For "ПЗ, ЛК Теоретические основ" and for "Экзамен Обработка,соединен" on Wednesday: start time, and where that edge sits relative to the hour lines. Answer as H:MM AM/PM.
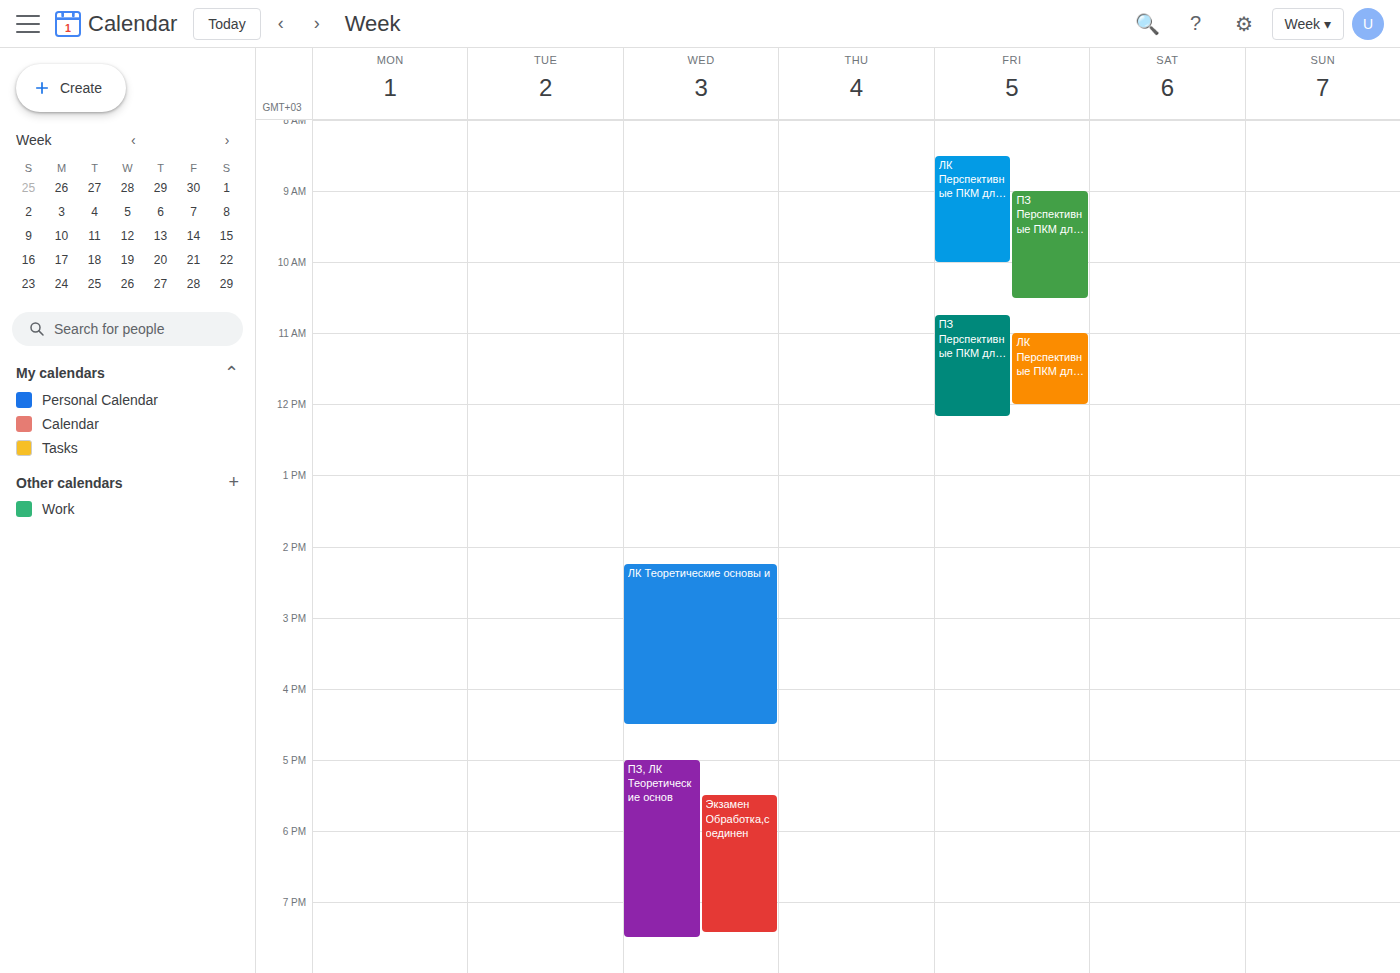
"ПЗ, ЛК Теоретические основ": 5:00 PM, exactly on the 5 PM line. "Экзамен Обработка,соединен": 5:30 PM, halfway between the 5 PM and 6 PM lines.